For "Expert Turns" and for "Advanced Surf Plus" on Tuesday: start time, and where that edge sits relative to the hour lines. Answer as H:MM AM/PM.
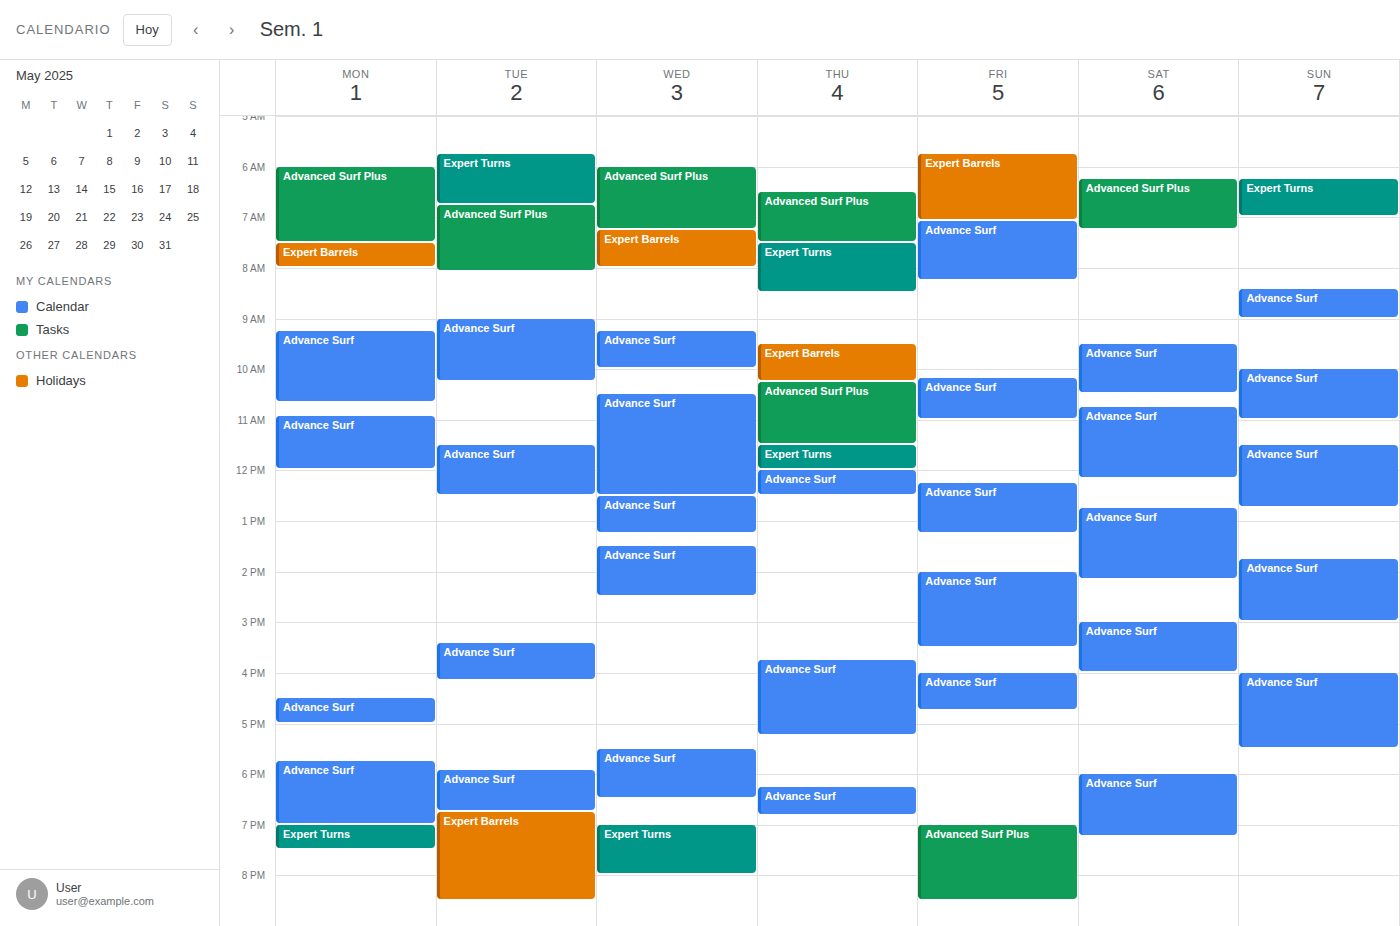
"Expert Turns": 5:45 AM, neither: three quarters of the way from the 5 AM line to the 6 AM line. "Advanced Surf Plus": 6:45 AM, neither: three quarters of the way from the 6 AM line to the 7 AM line.